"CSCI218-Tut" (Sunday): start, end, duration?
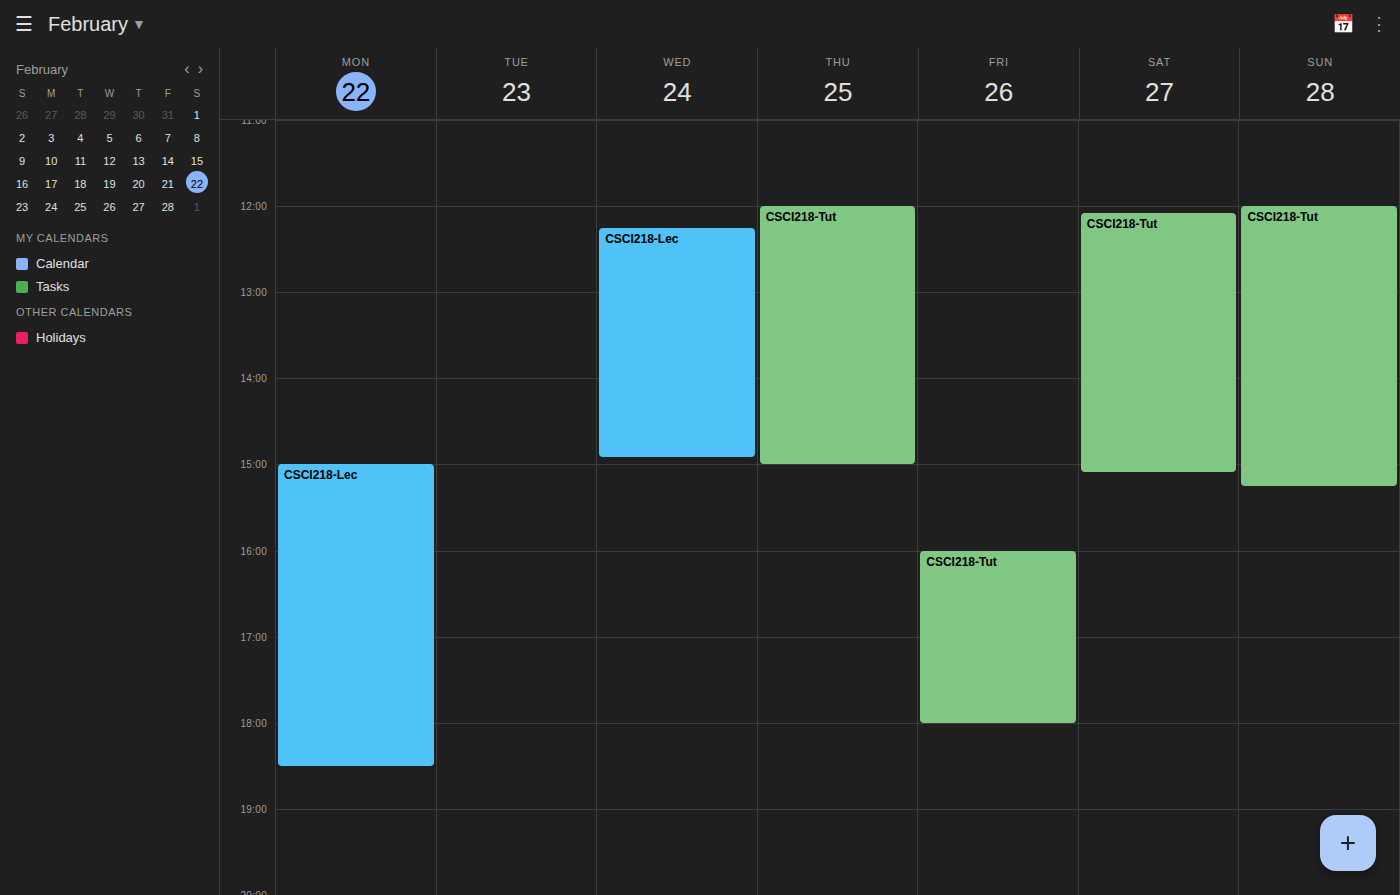
12:00 PM to 3:15 PM, 3 hours 15 minutes